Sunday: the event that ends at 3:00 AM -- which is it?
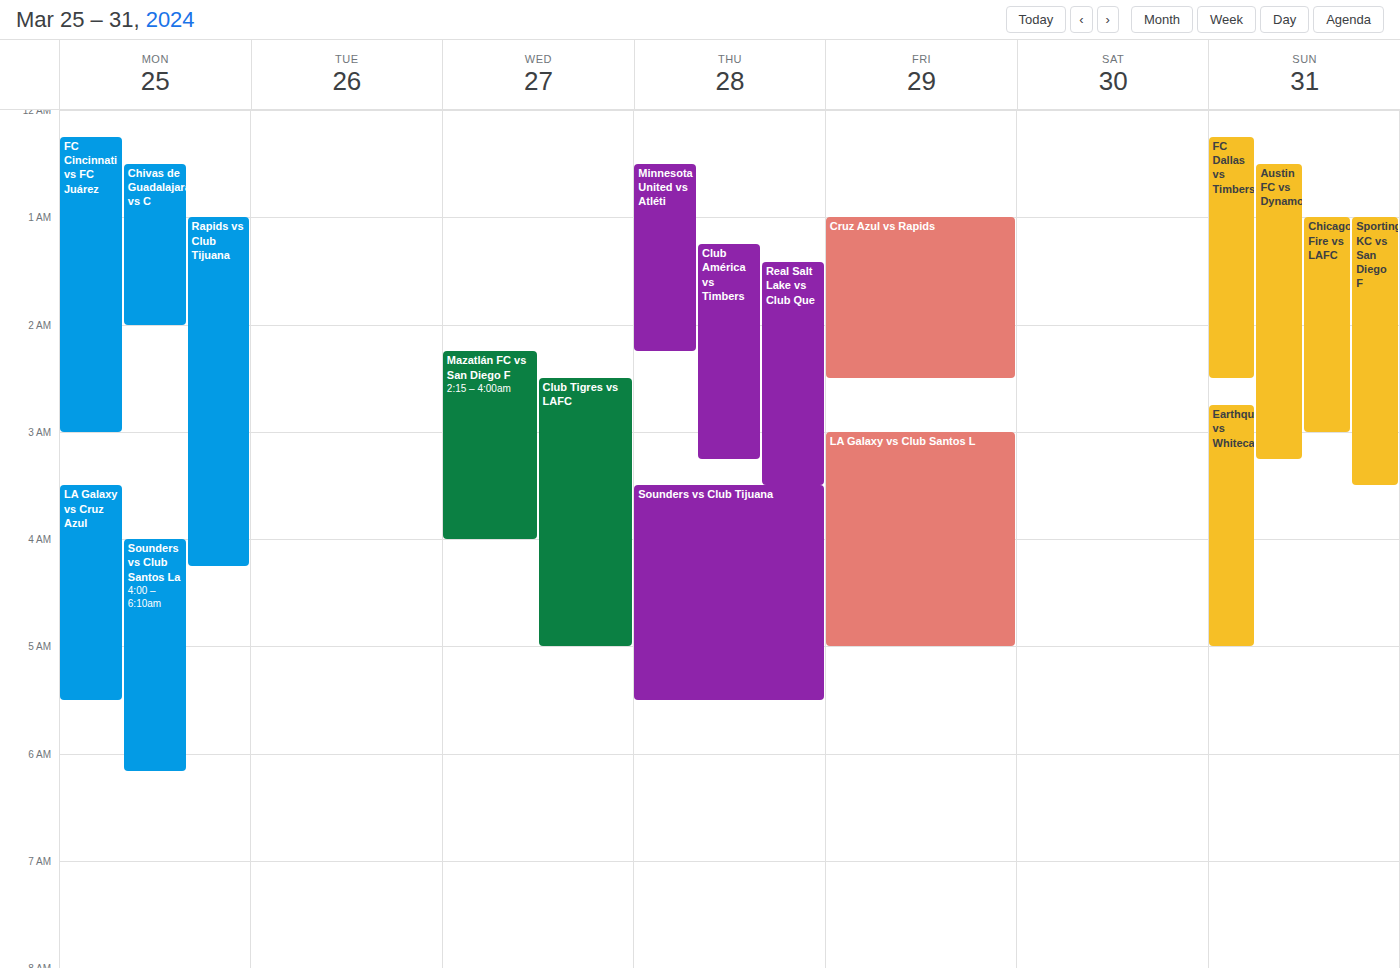
"Chicago Fire vs LAFC"